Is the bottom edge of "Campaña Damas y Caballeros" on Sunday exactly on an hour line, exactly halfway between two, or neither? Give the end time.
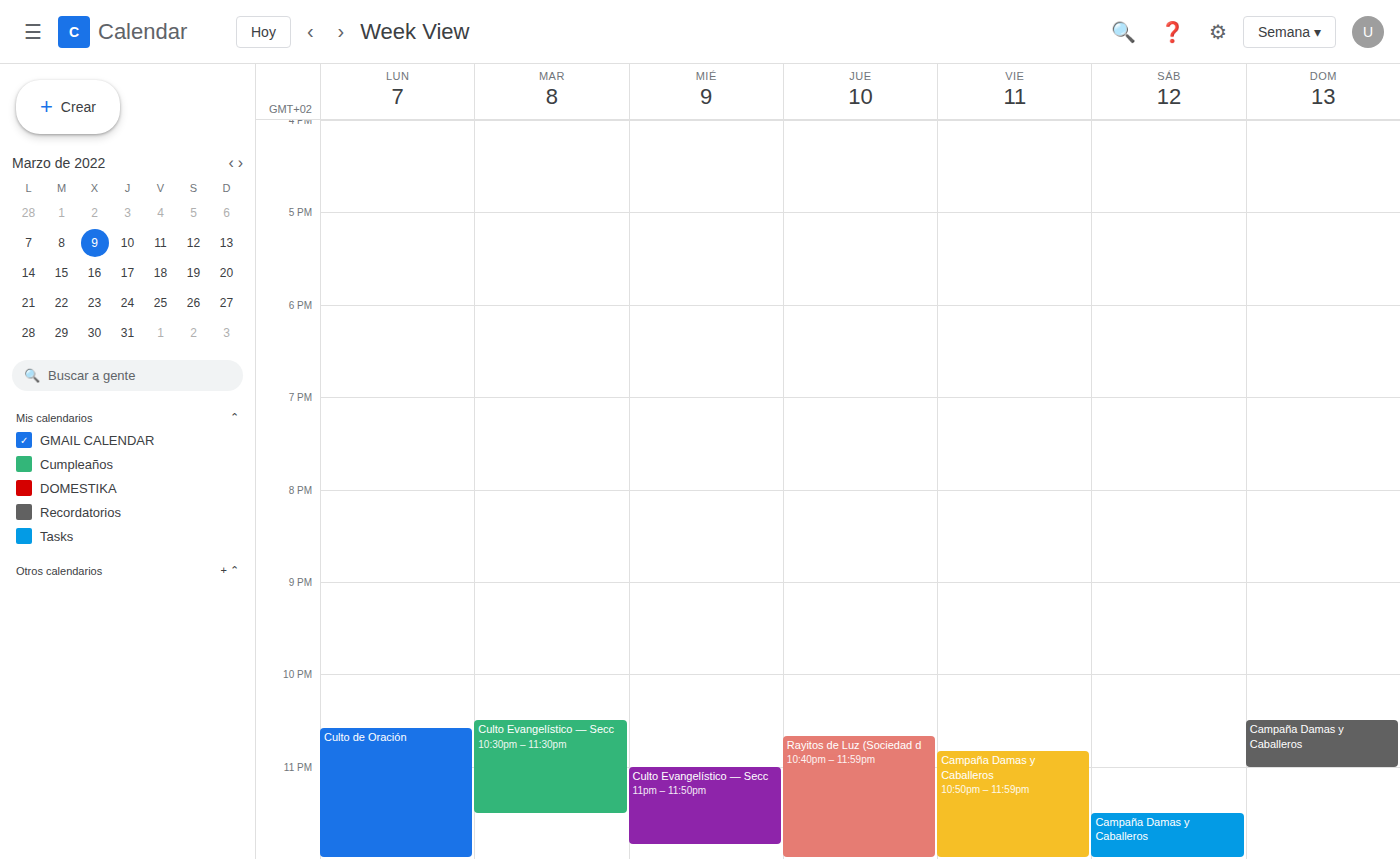
11:00 PM -- exactly on the 11 PM line.